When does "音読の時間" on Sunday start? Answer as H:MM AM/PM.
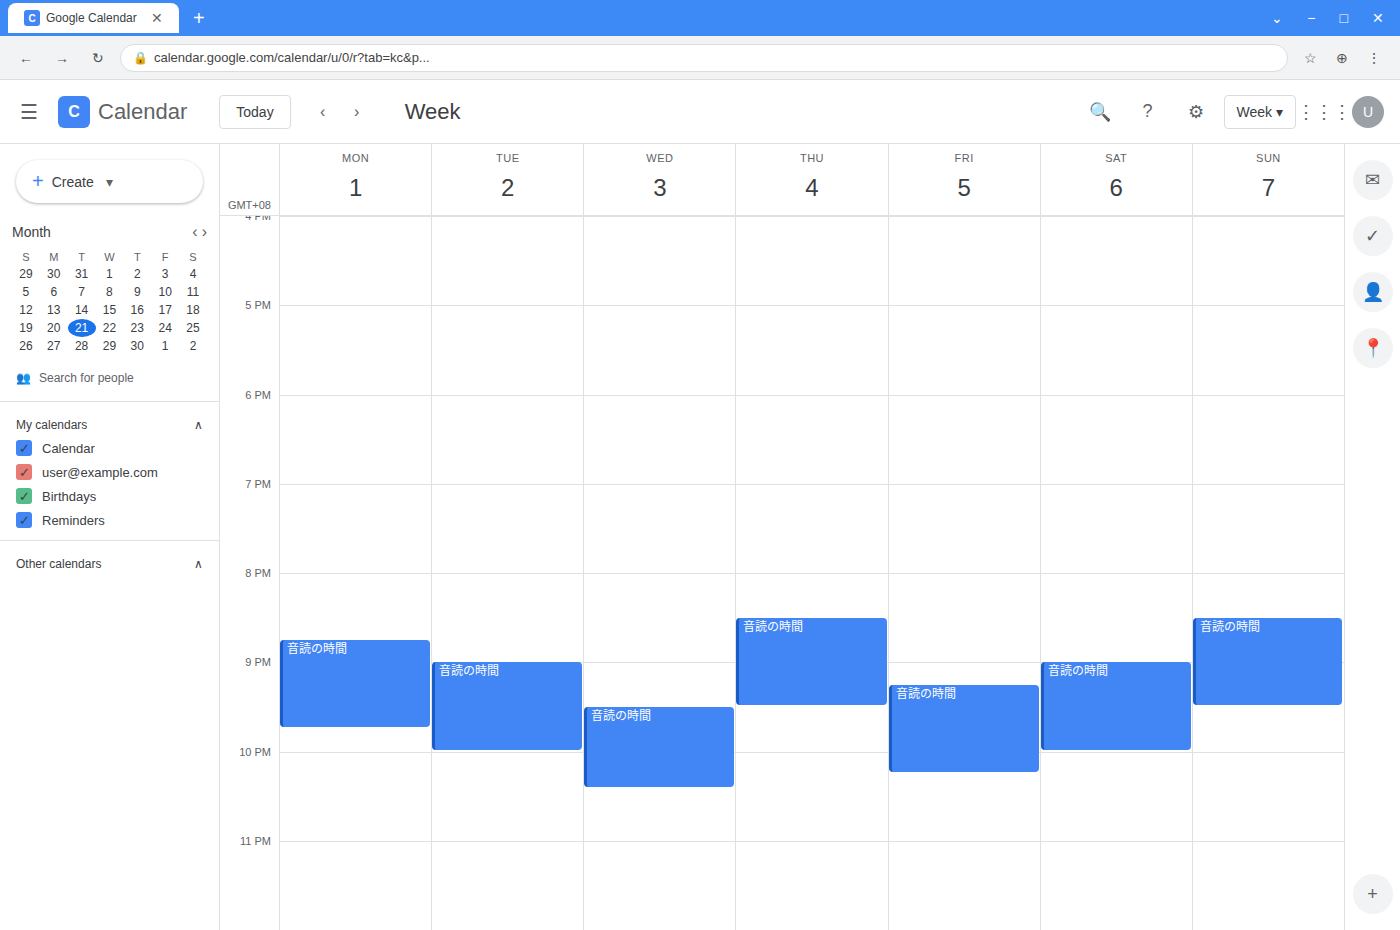
8:30 PM